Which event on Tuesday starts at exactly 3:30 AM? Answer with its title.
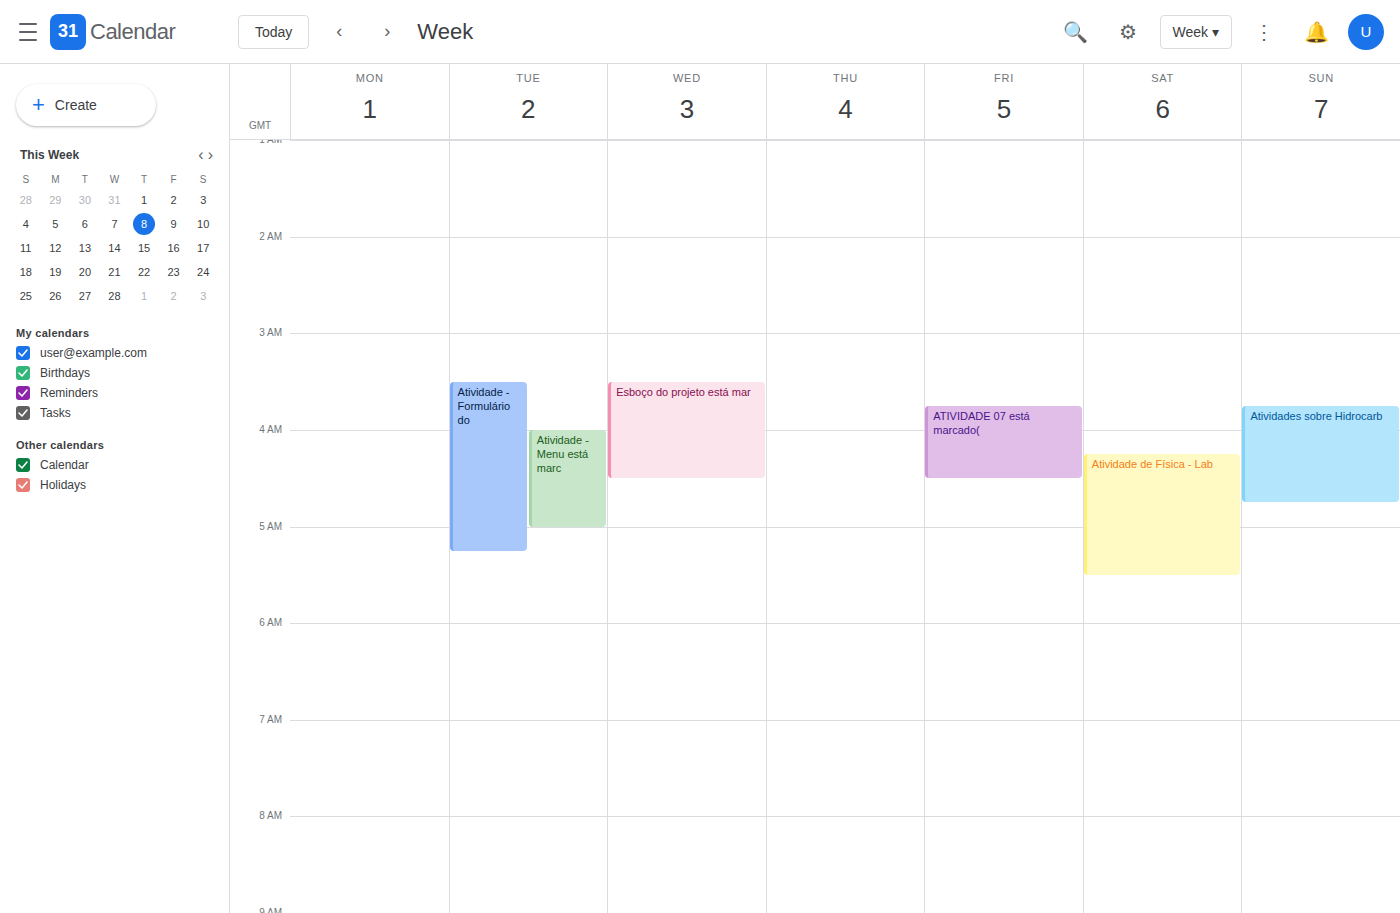
"Atividade - Formulário do"